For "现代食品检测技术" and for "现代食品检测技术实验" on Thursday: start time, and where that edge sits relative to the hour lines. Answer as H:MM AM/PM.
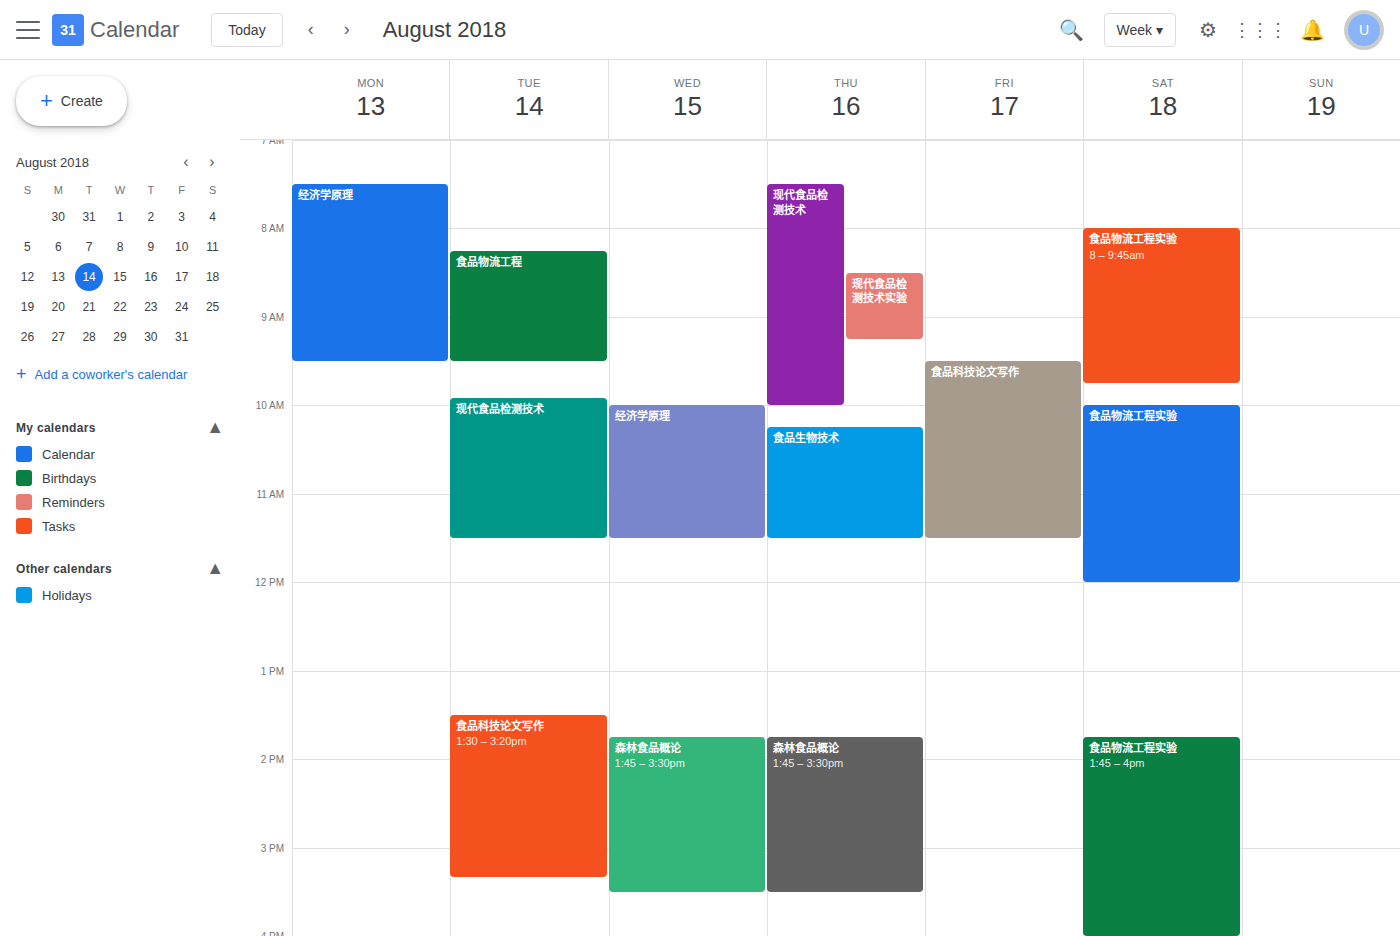
"现代食品检测技术": 7:30 AM, halfway between the 7 AM and 8 AM lines. "现代食品检测技术实验": 8:30 AM, halfway between the 8 AM and 9 AM lines.